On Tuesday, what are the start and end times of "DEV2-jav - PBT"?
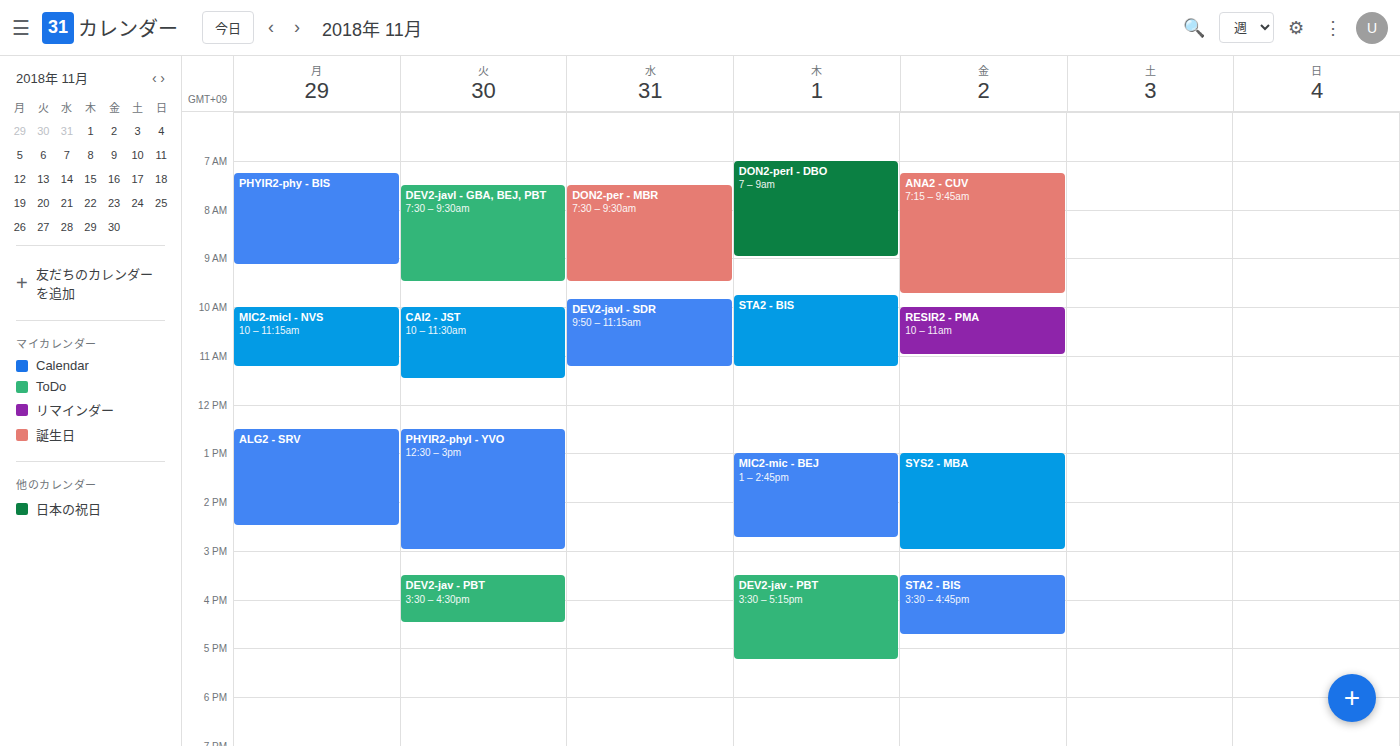
3:30 PM to 4:30 PM